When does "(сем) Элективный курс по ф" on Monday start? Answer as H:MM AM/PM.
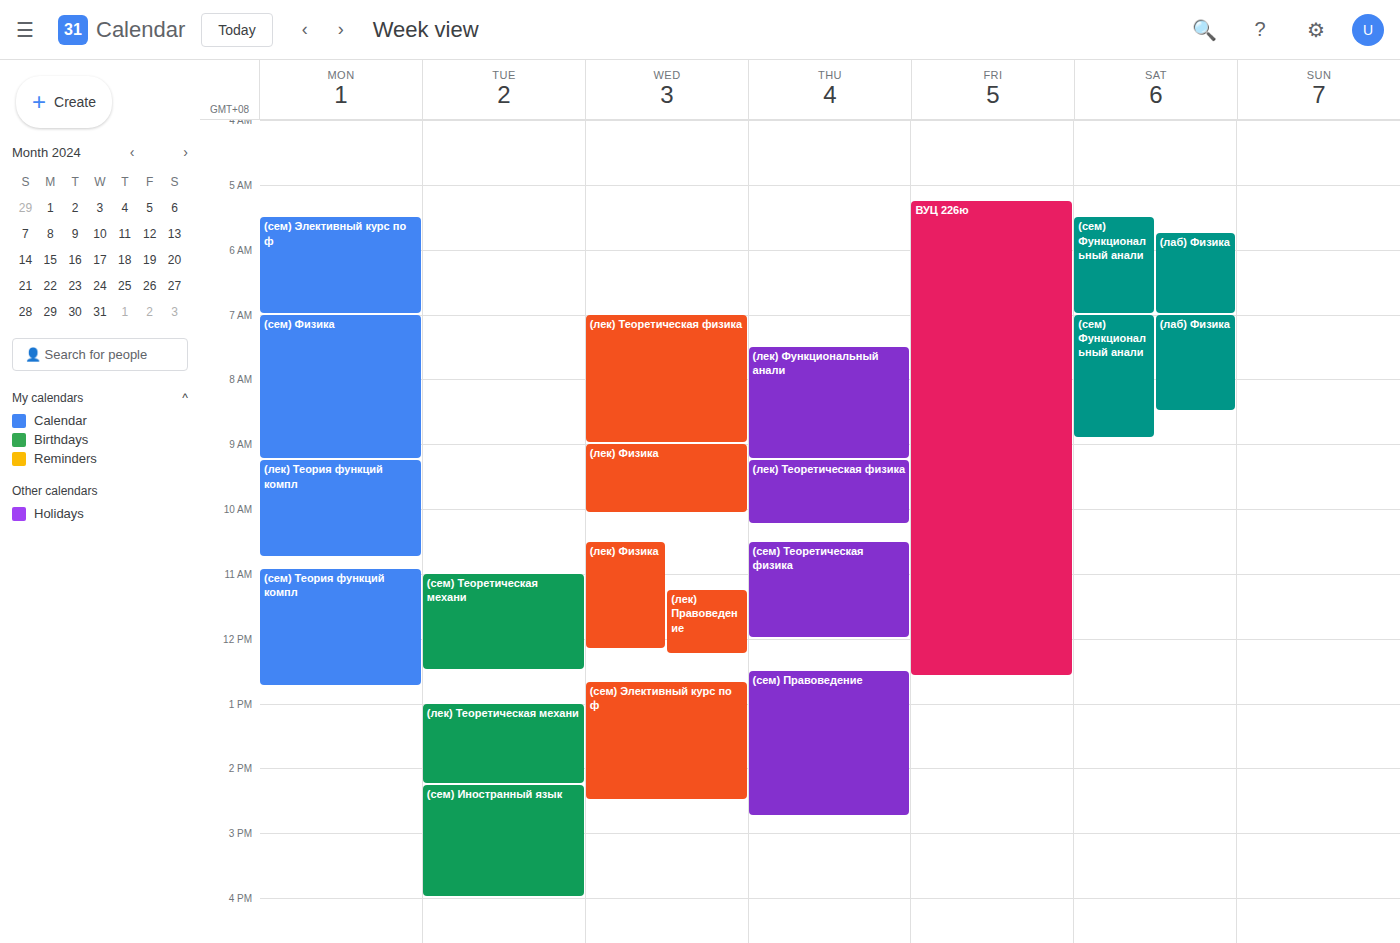
5:30 AM